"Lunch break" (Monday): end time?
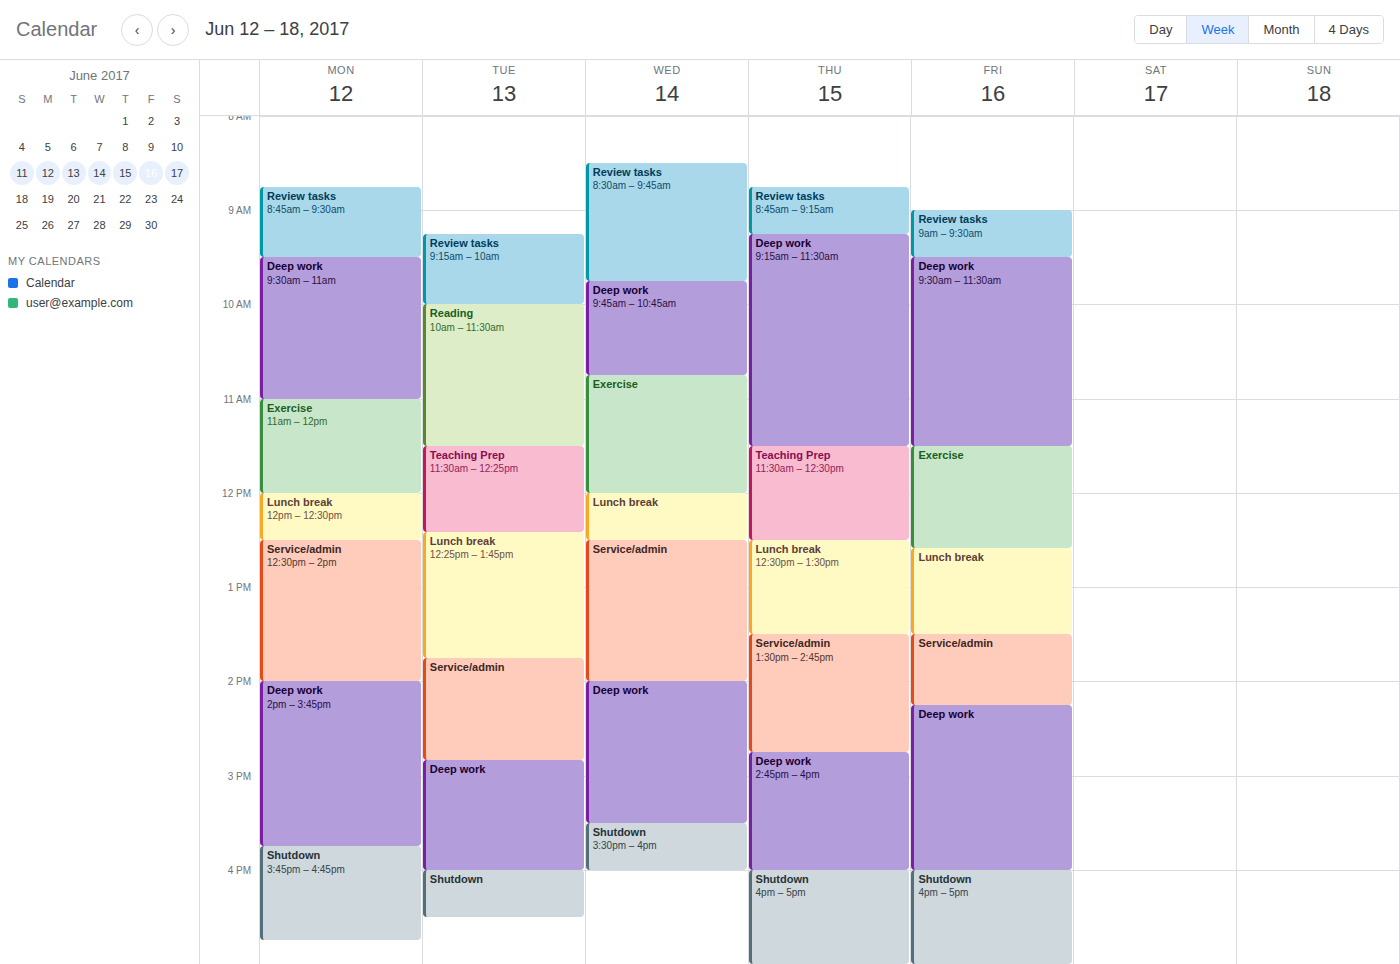
12:30 PM